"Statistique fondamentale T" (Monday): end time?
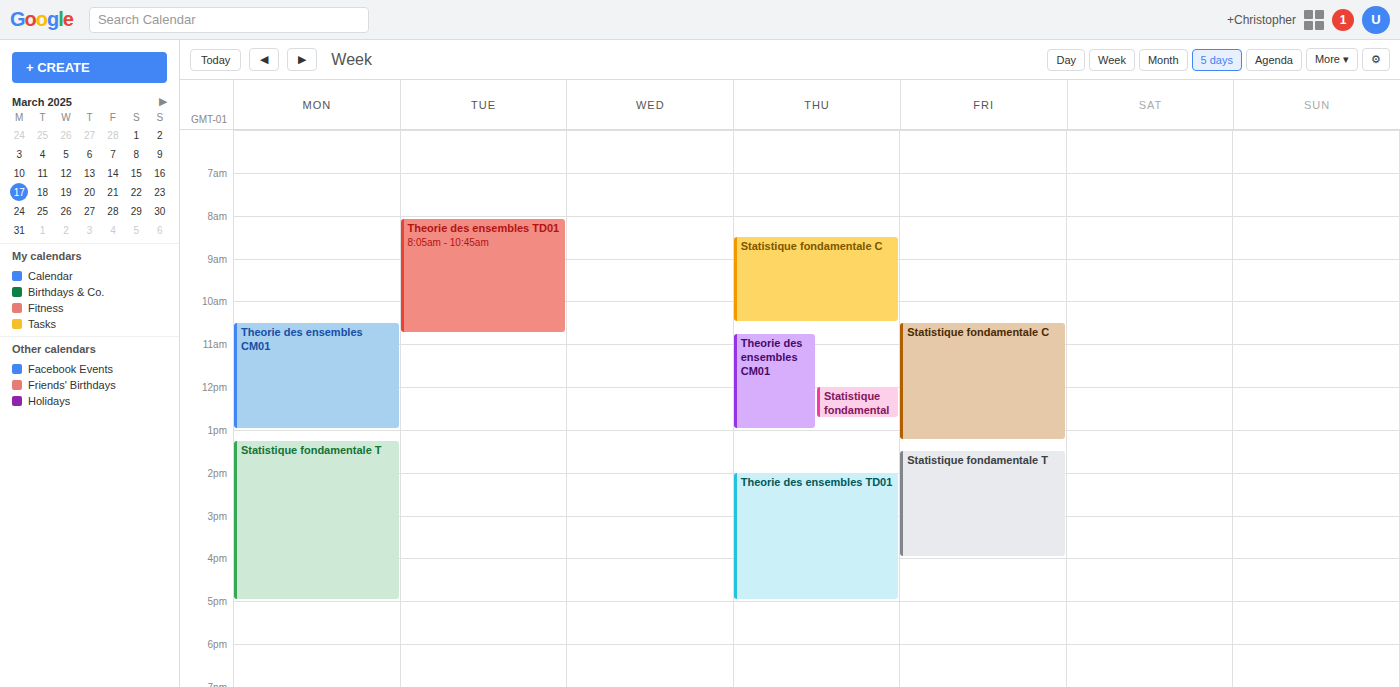
5:00 PM